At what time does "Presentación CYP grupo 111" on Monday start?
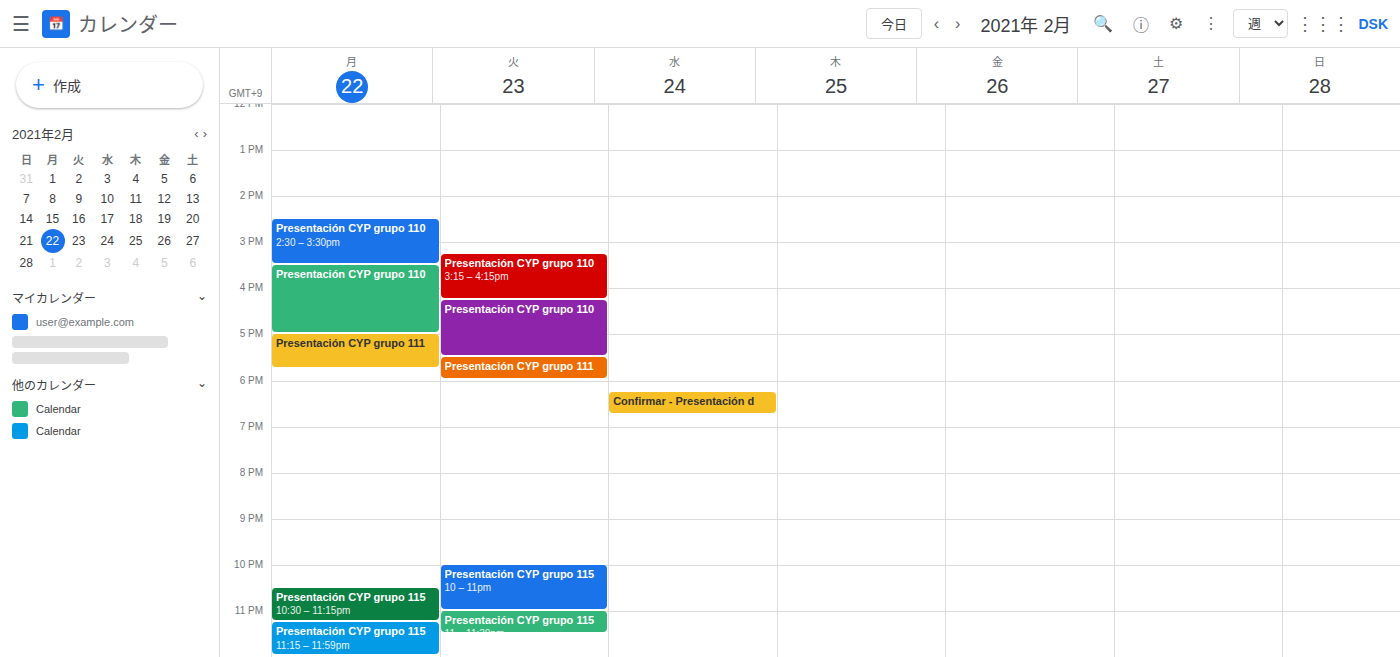
5:00 PM